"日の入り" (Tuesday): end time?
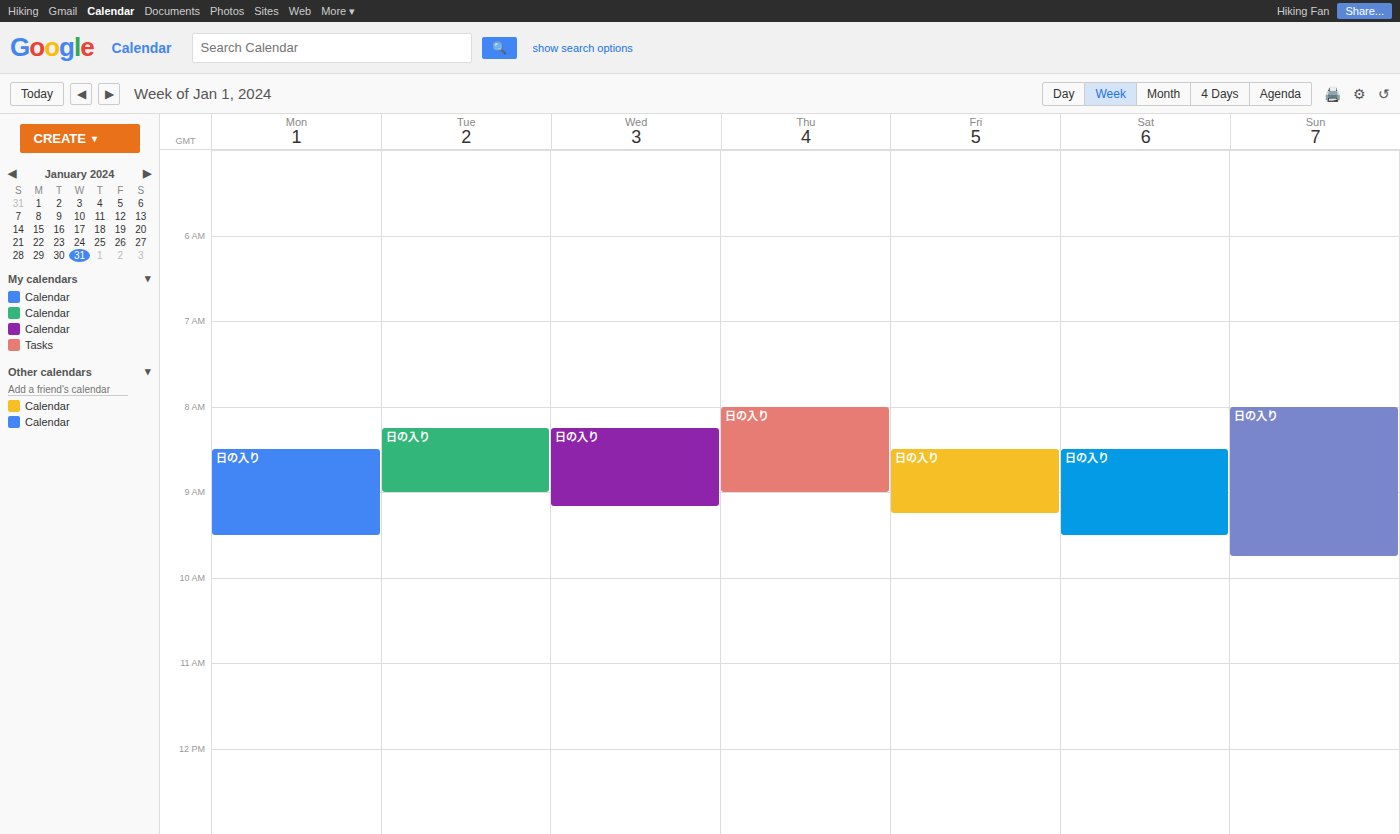
9:00 AM